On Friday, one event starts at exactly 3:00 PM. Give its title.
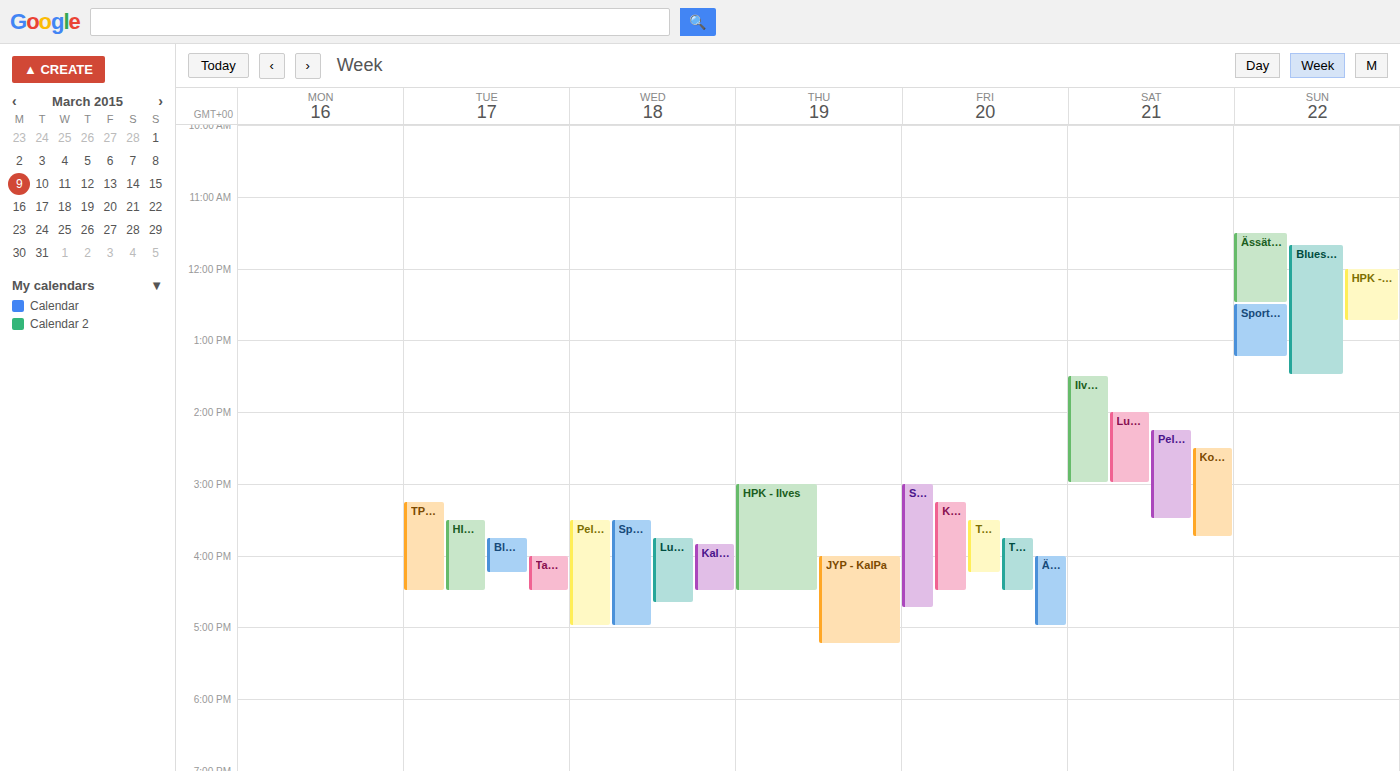
"Sport - Lukko"